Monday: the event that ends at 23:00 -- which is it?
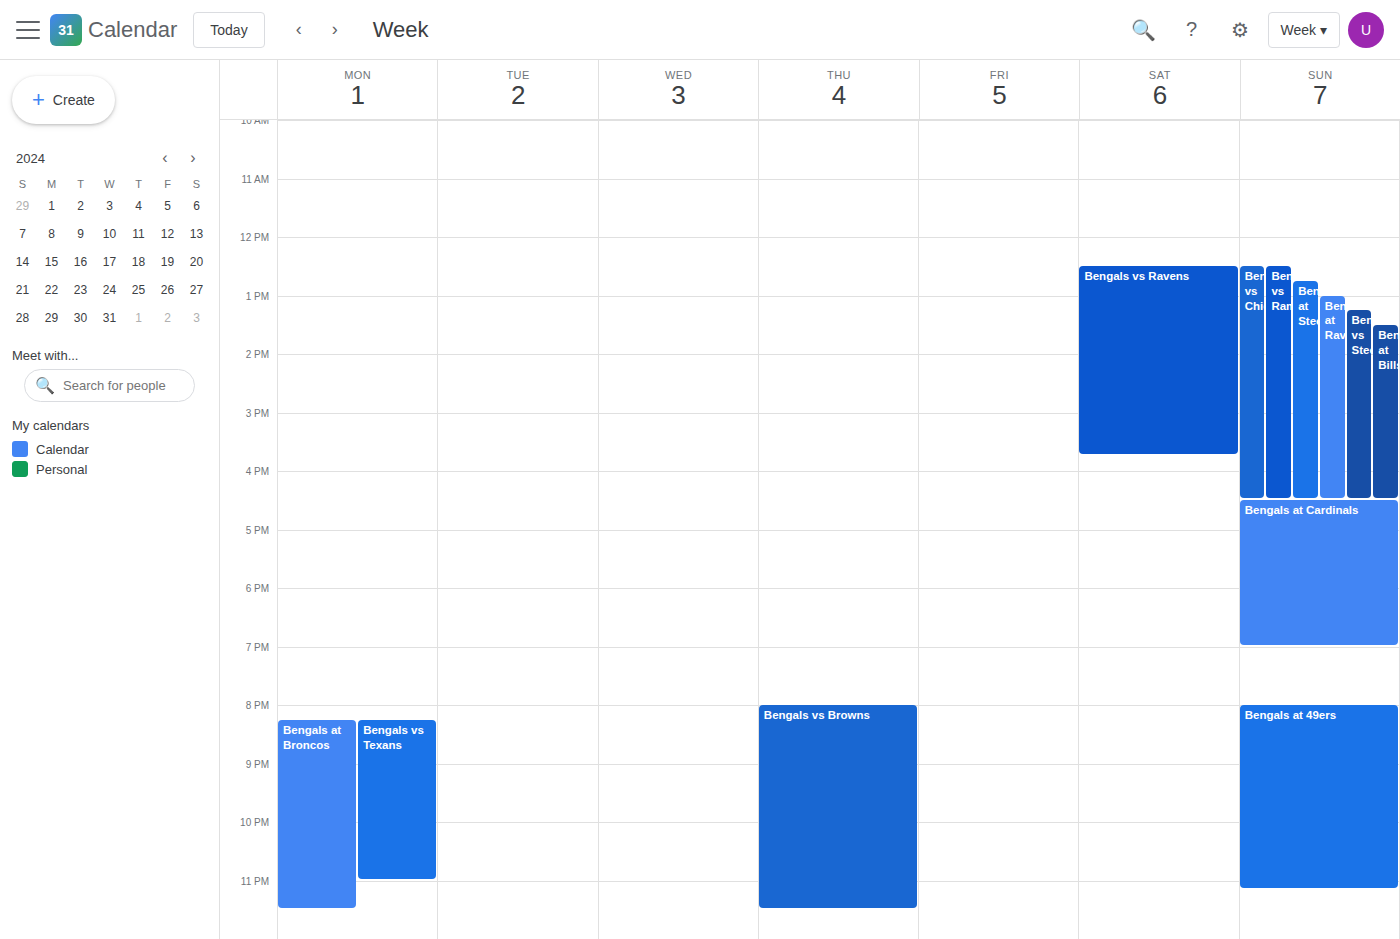
"Bengals vs Texans"